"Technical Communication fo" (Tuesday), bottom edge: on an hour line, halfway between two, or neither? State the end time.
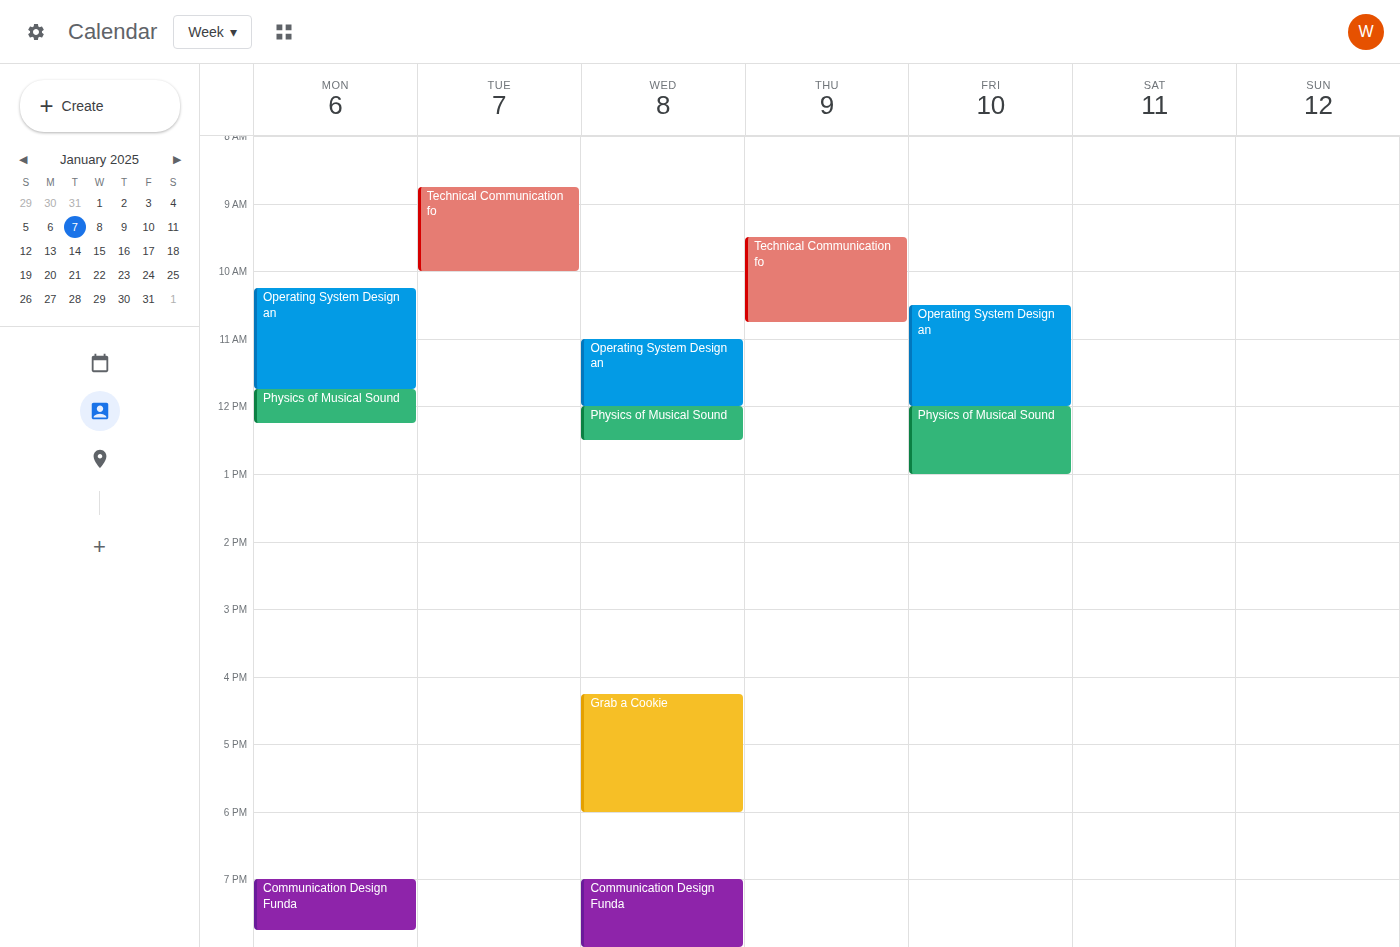
10:00 AM -- exactly on the 10 AM line.